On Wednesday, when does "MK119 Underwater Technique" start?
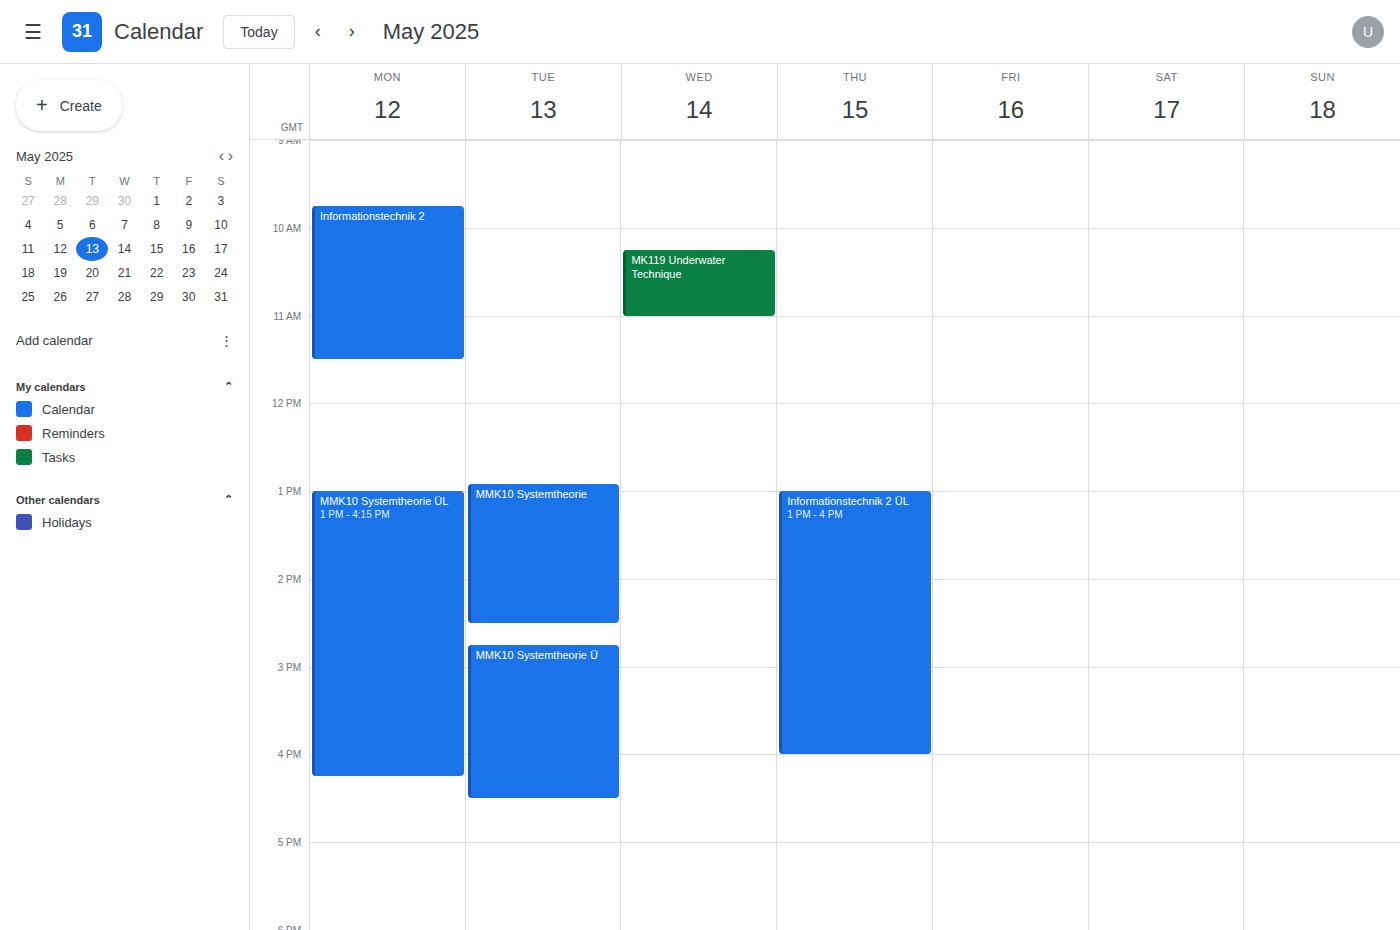
10:15 AM